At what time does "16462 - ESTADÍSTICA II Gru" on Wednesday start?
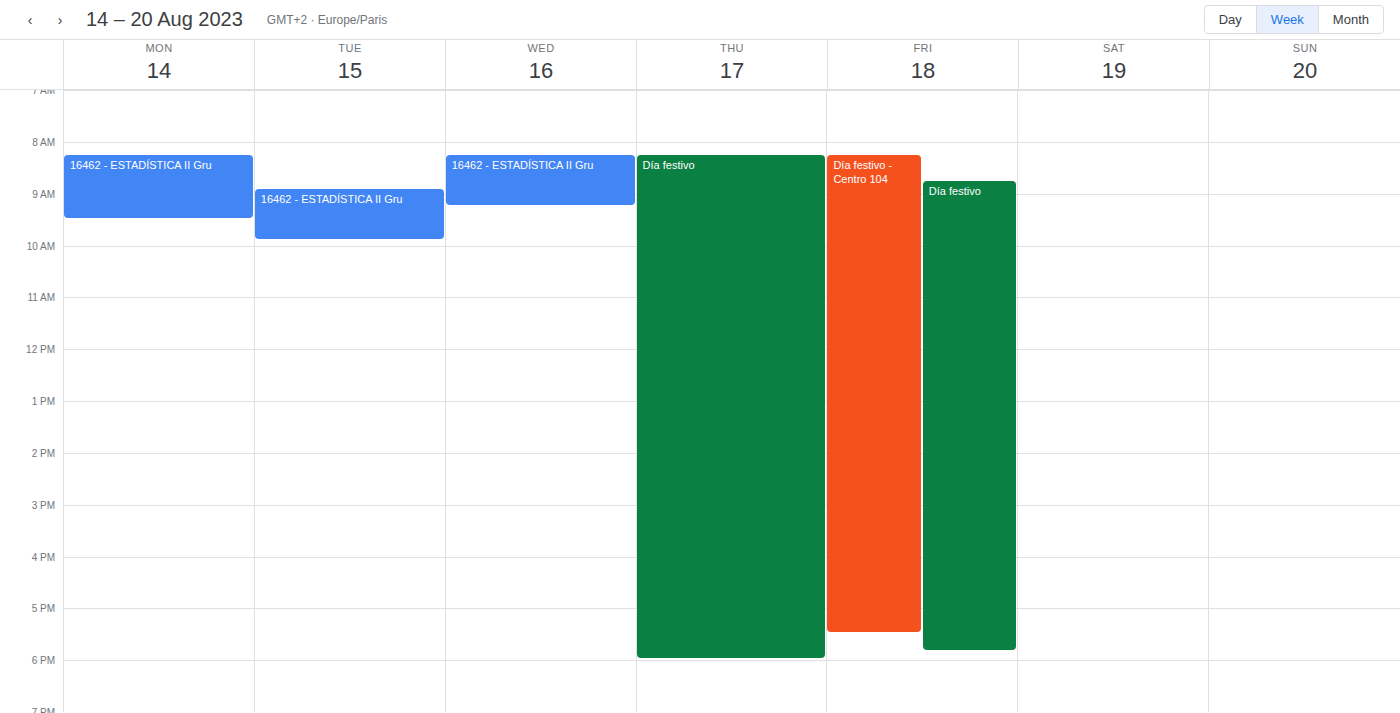
08:15